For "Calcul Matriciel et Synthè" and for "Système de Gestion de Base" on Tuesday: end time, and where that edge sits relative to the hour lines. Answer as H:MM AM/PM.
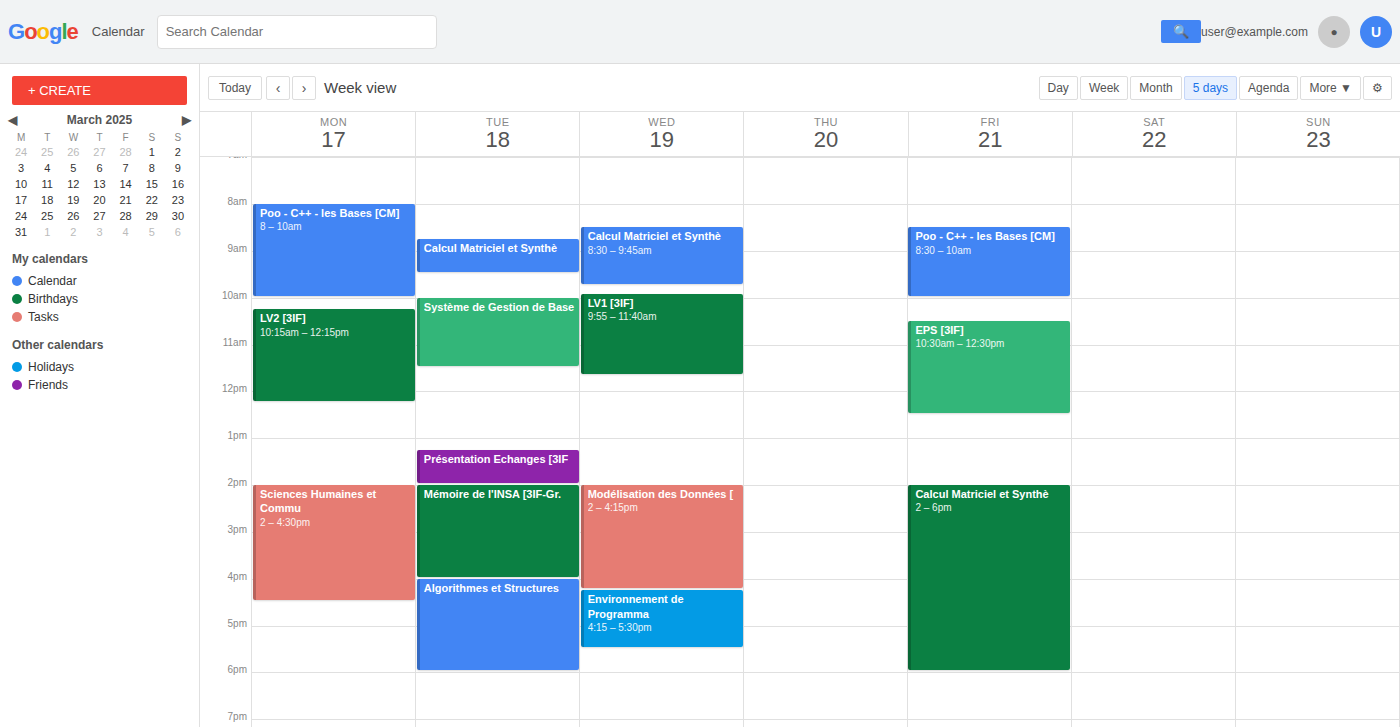
"Calcul Matriciel et Synthè": 9:30 AM, halfway between the 9 AM and 10 AM lines. "Système de Gestion de Base": 11:30 AM, halfway between the 11 AM and 12 PM lines.